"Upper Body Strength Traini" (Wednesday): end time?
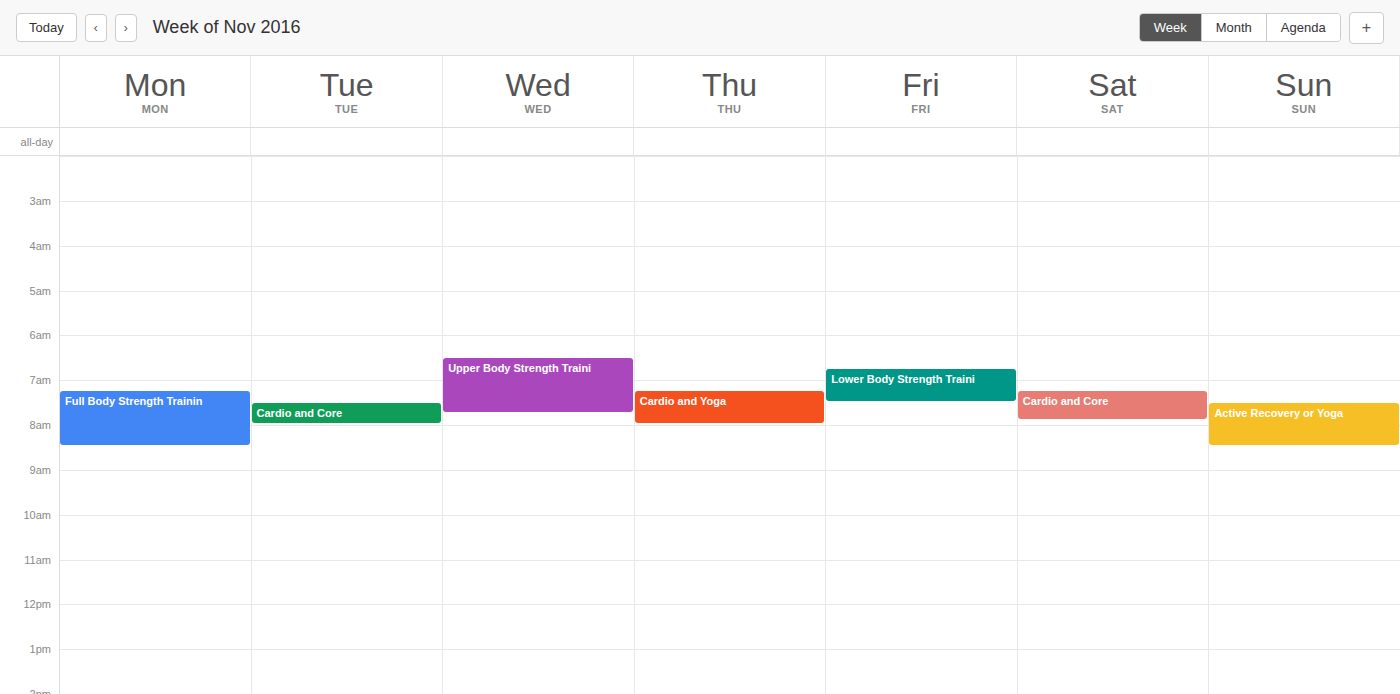
7:45 AM